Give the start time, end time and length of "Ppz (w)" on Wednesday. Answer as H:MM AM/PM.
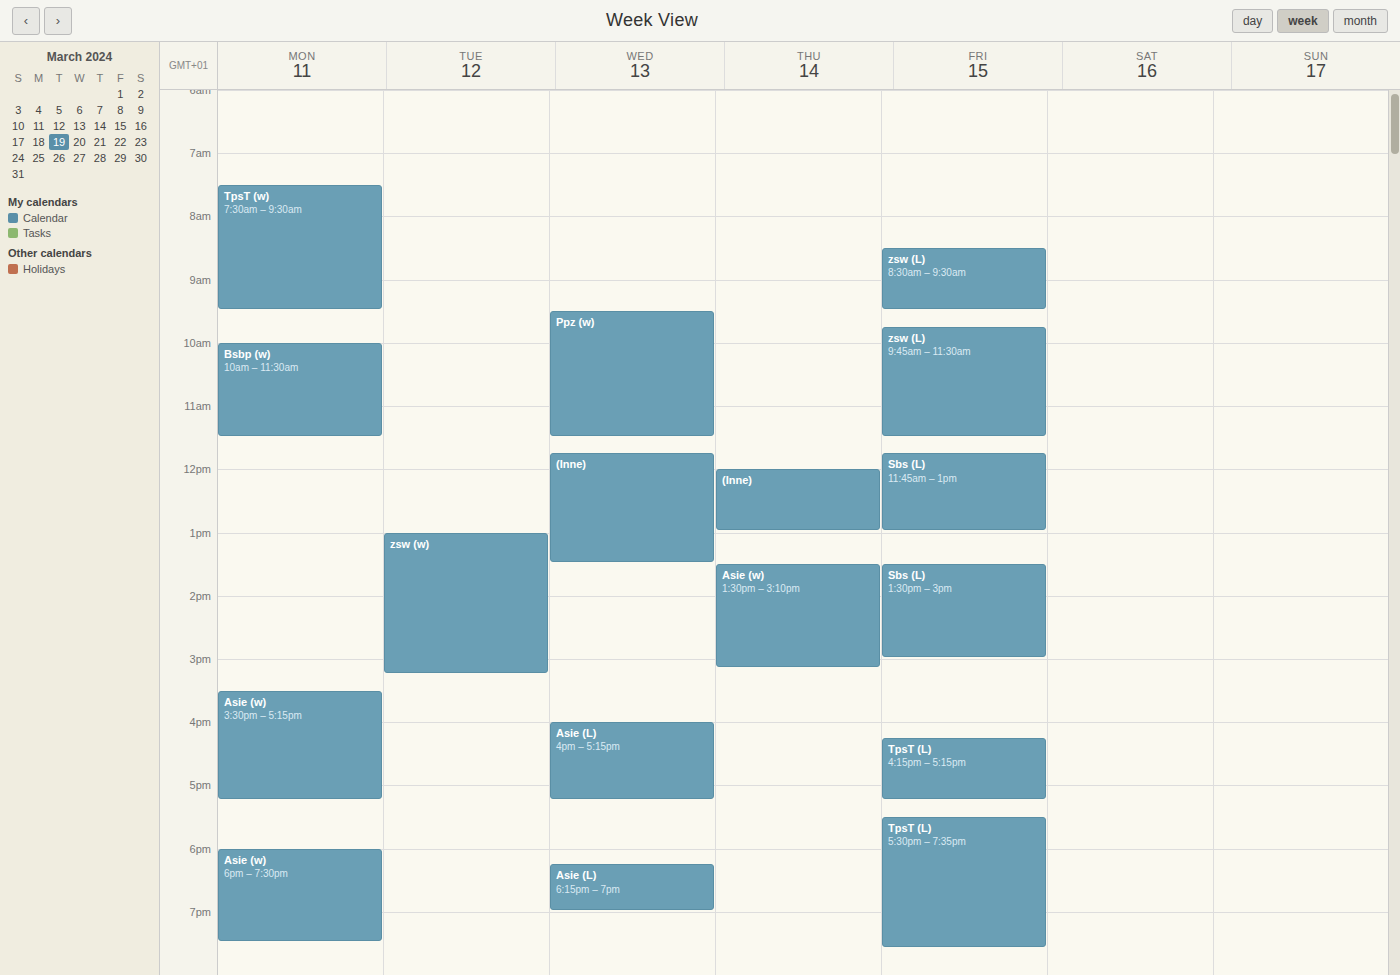
9:30 AM to 11:30 AM, 2 hours